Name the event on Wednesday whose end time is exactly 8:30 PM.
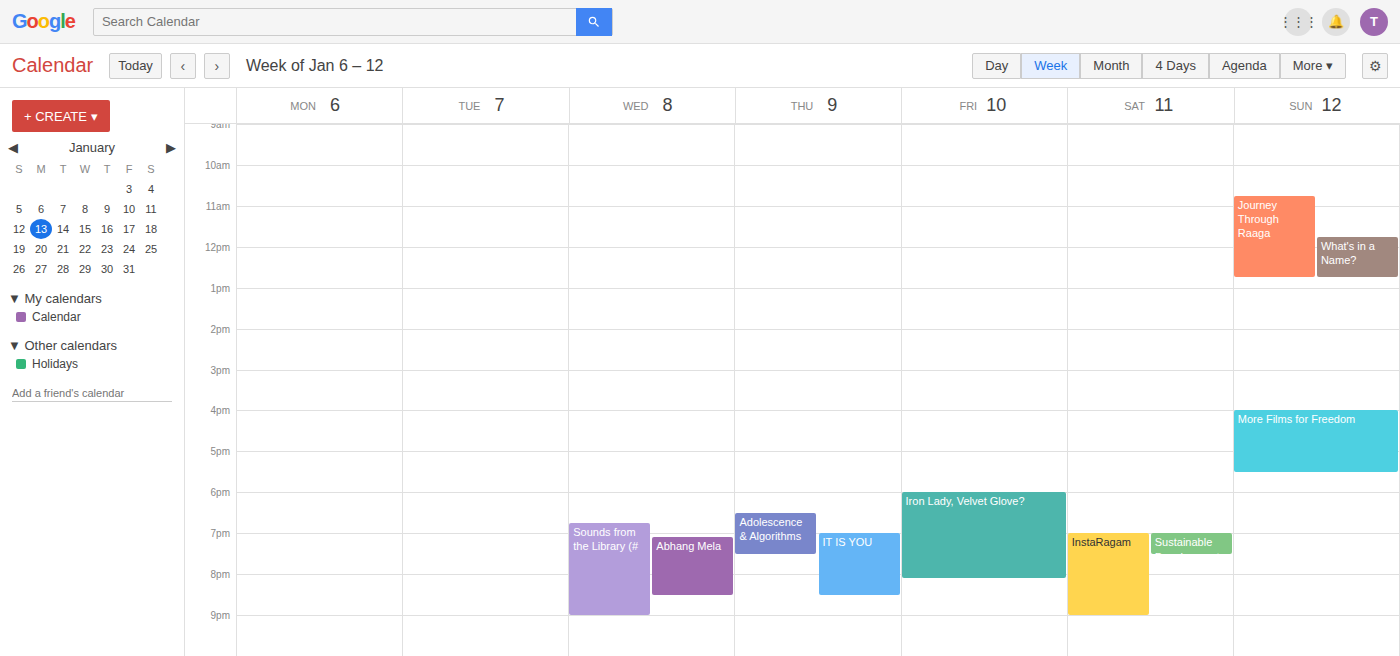
"Abhang Mela"